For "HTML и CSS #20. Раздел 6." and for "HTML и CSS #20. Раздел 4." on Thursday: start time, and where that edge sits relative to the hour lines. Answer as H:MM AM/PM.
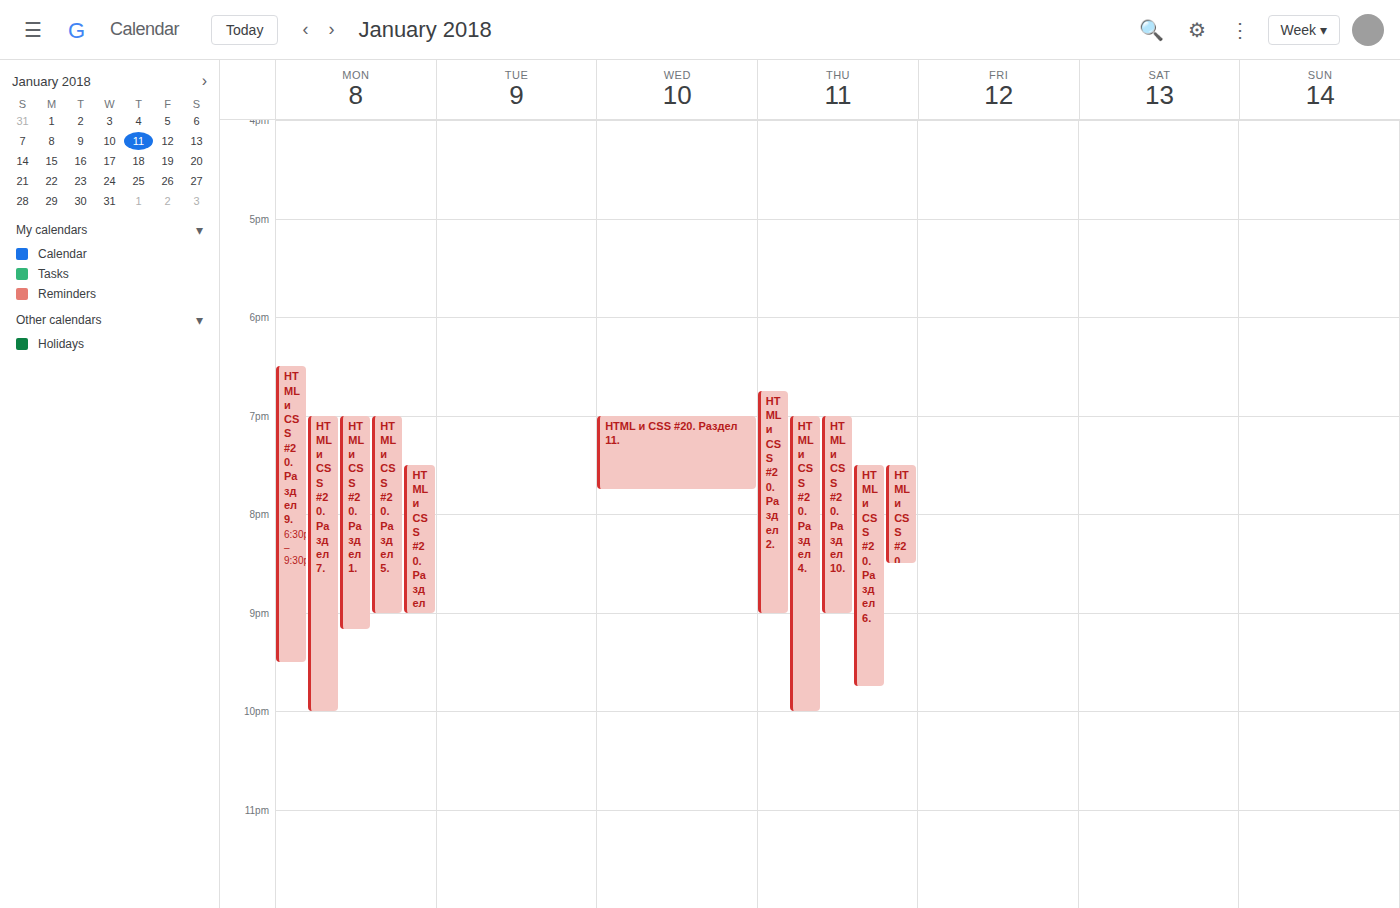
"HTML и CSS #20. Раздел 6.": 7:30 PM, halfway between the 7 PM and 8 PM lines. "HTML и CSS #20. Раздел 4.": 7:00 PM, exactly on the 7 PM line.